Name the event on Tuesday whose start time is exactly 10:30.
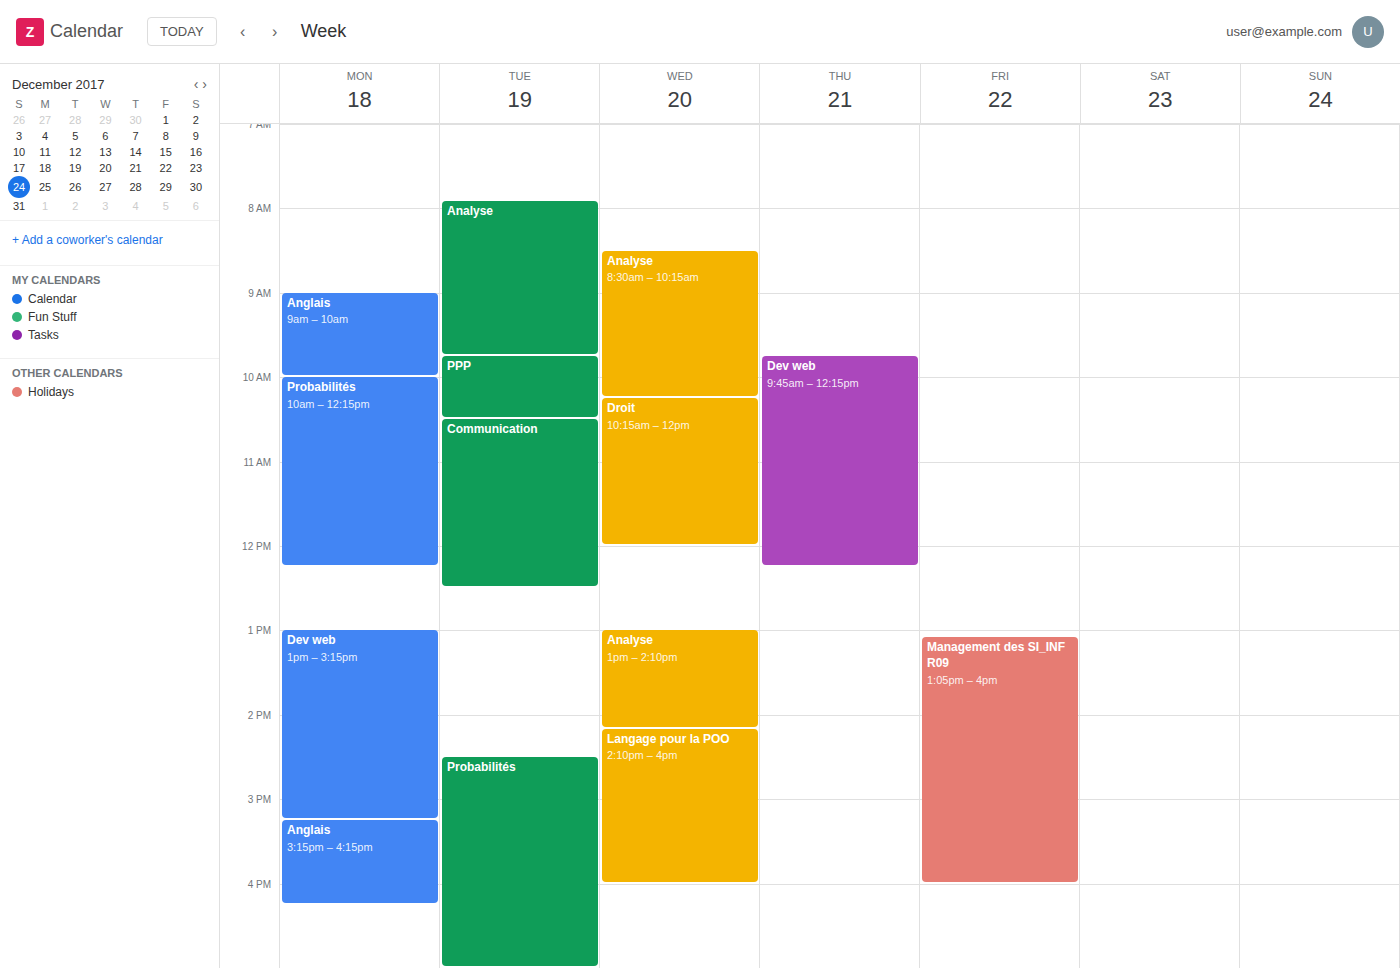
"Communication"